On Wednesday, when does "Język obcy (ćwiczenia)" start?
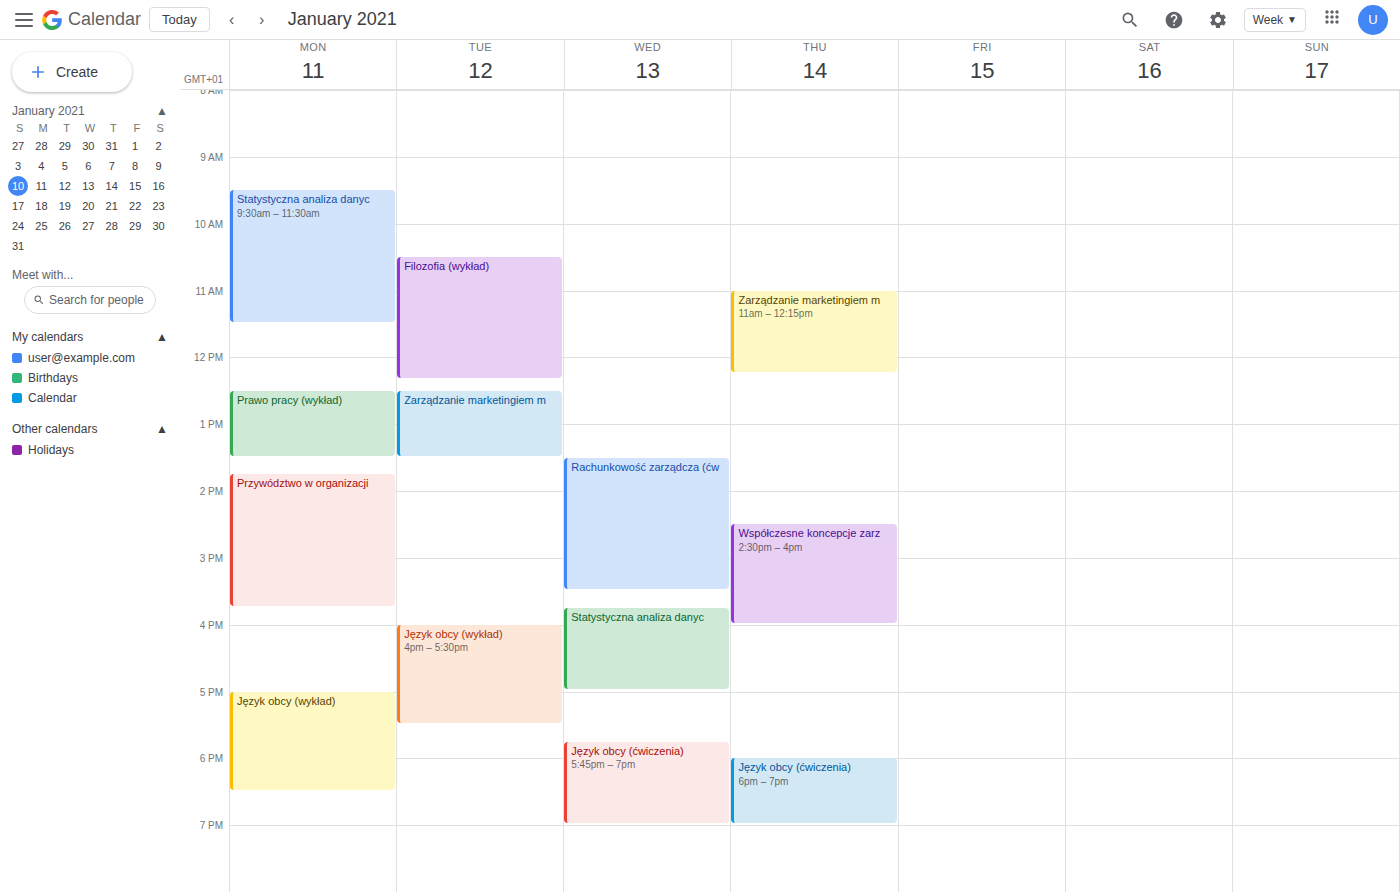
5:45 PM